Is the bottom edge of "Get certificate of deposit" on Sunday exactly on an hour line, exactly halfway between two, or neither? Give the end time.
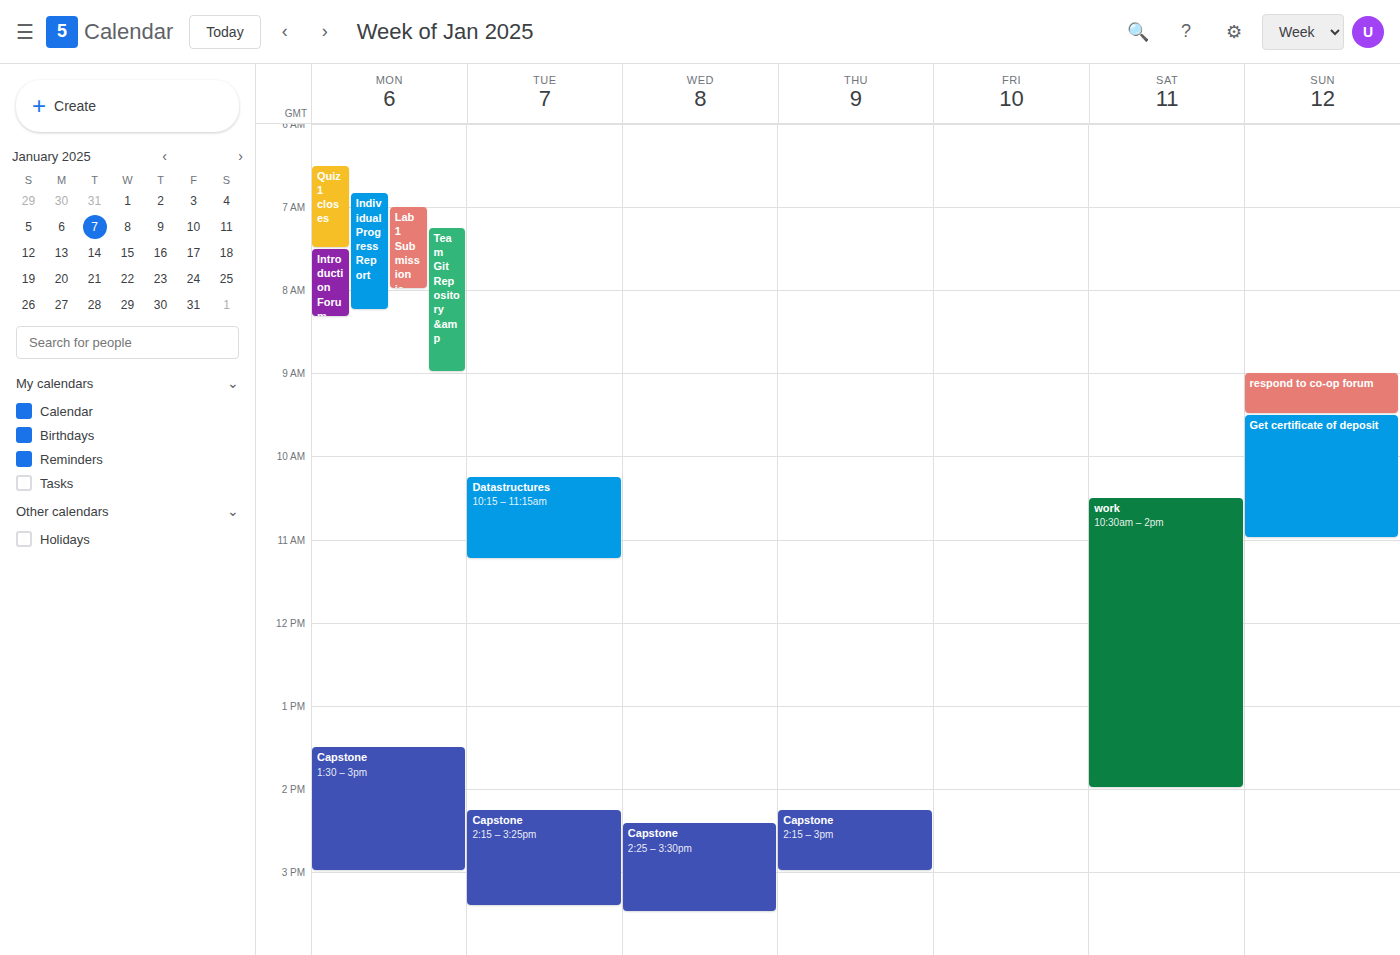
11:00 AM -- exactly on the 11 AM line.